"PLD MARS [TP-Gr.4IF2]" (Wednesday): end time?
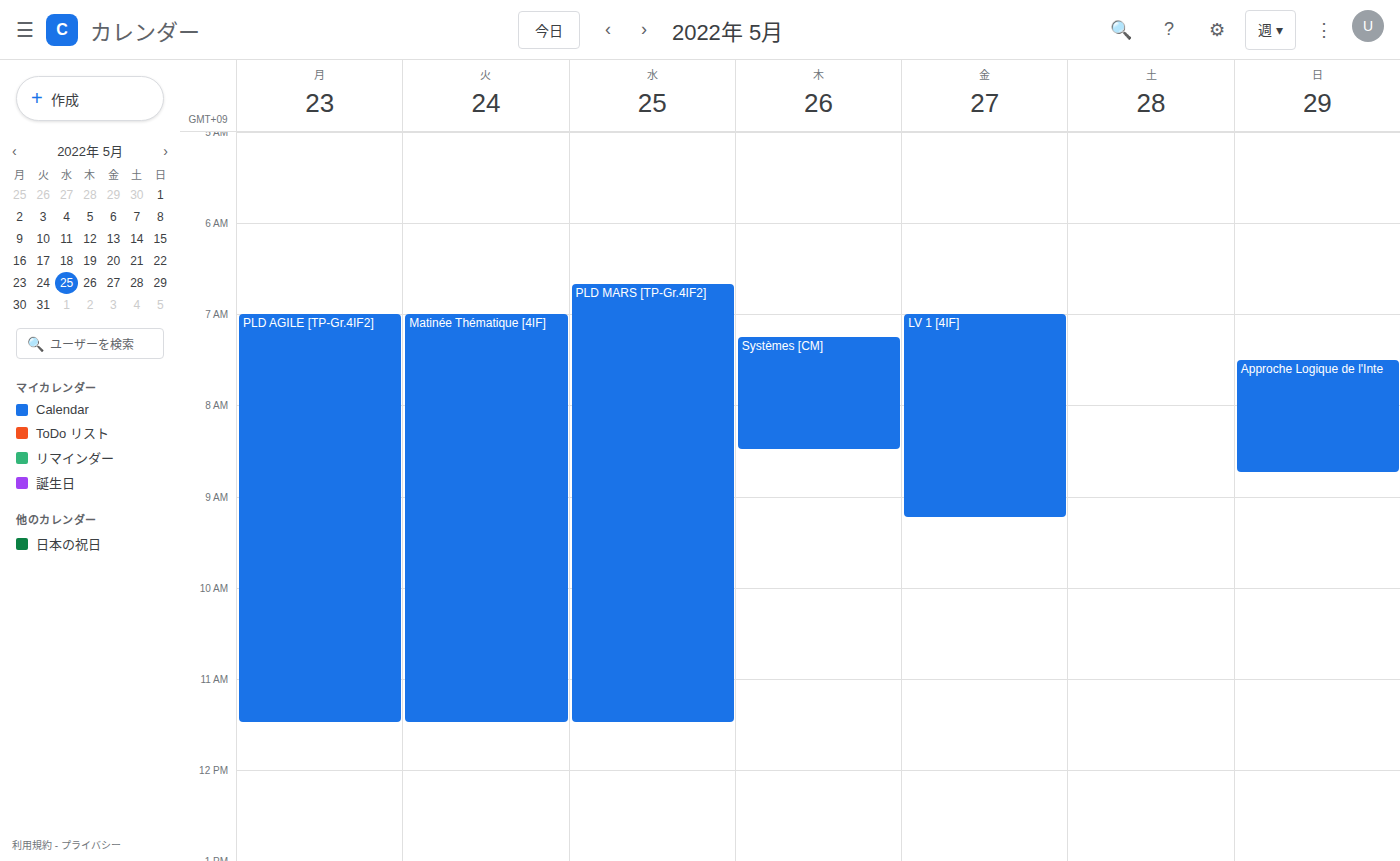
11:30 AM